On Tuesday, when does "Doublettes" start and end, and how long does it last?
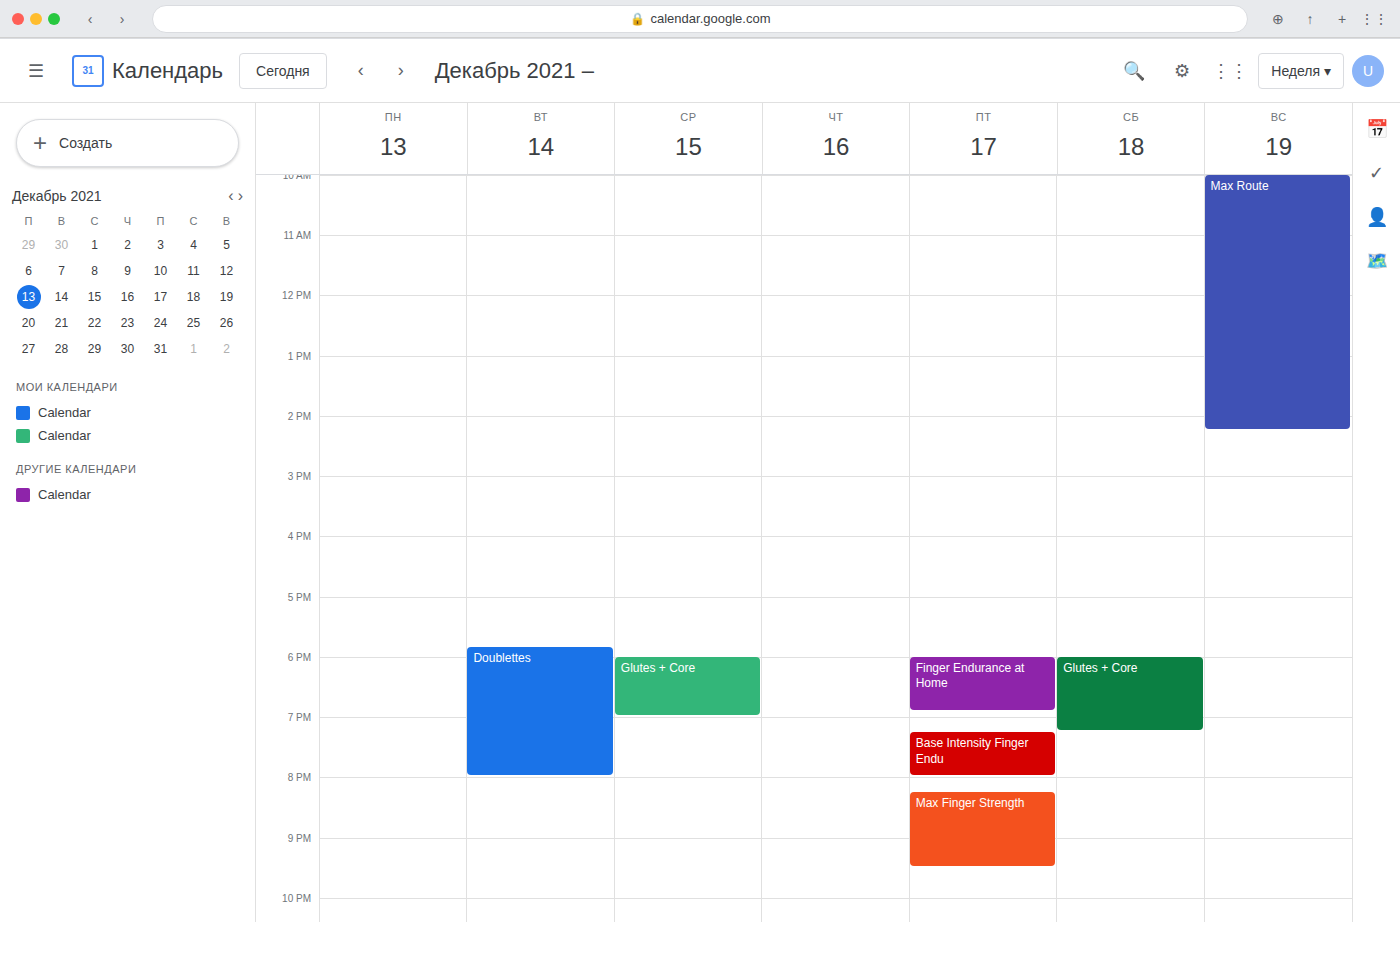
5:50 PM to 8:00 PM, 2 hours 10 minutes